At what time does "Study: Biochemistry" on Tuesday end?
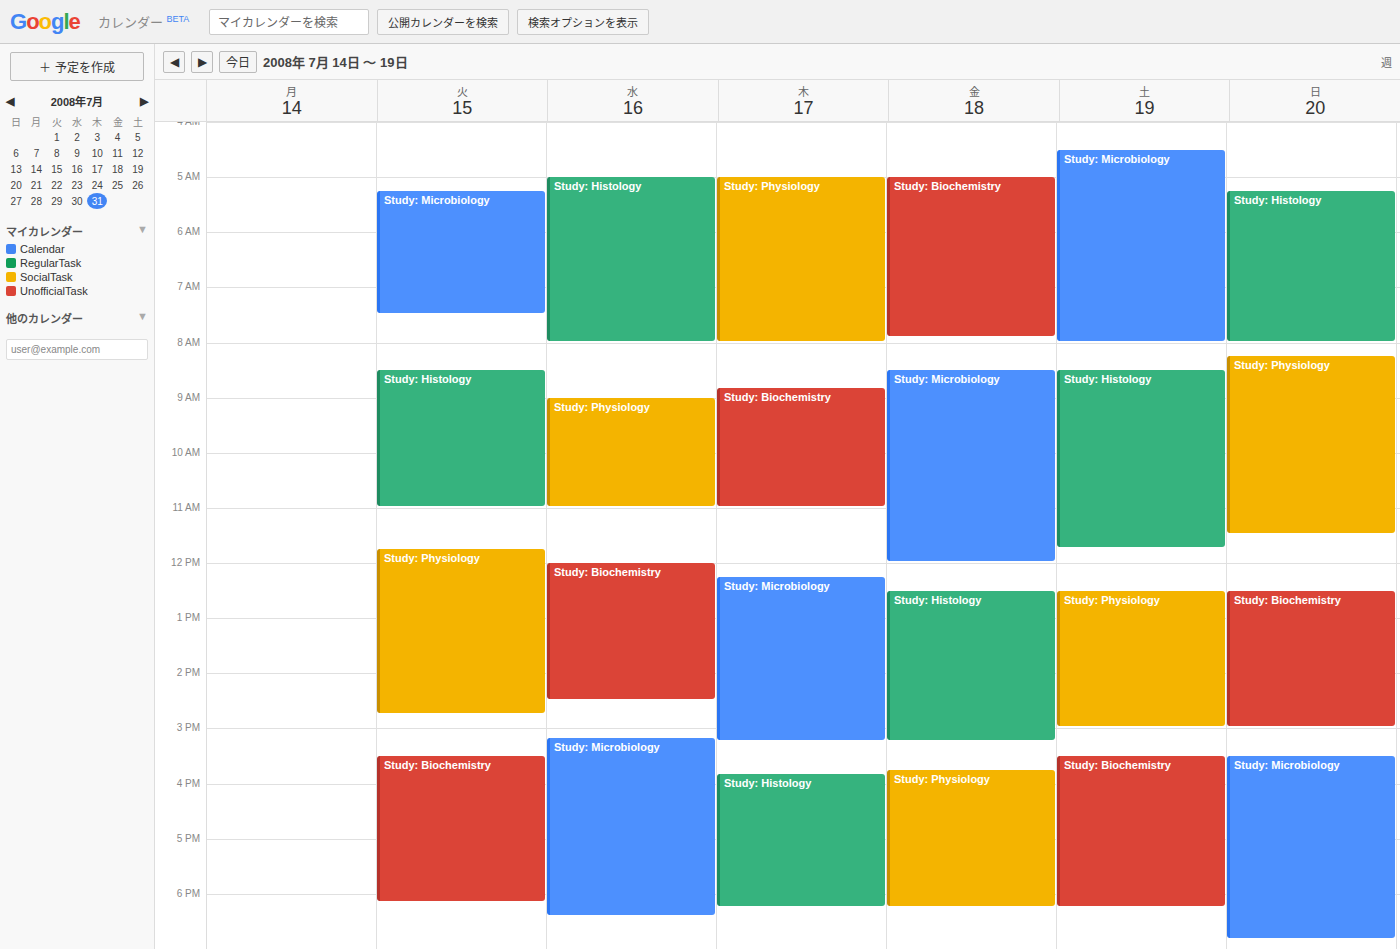
6:10 PM